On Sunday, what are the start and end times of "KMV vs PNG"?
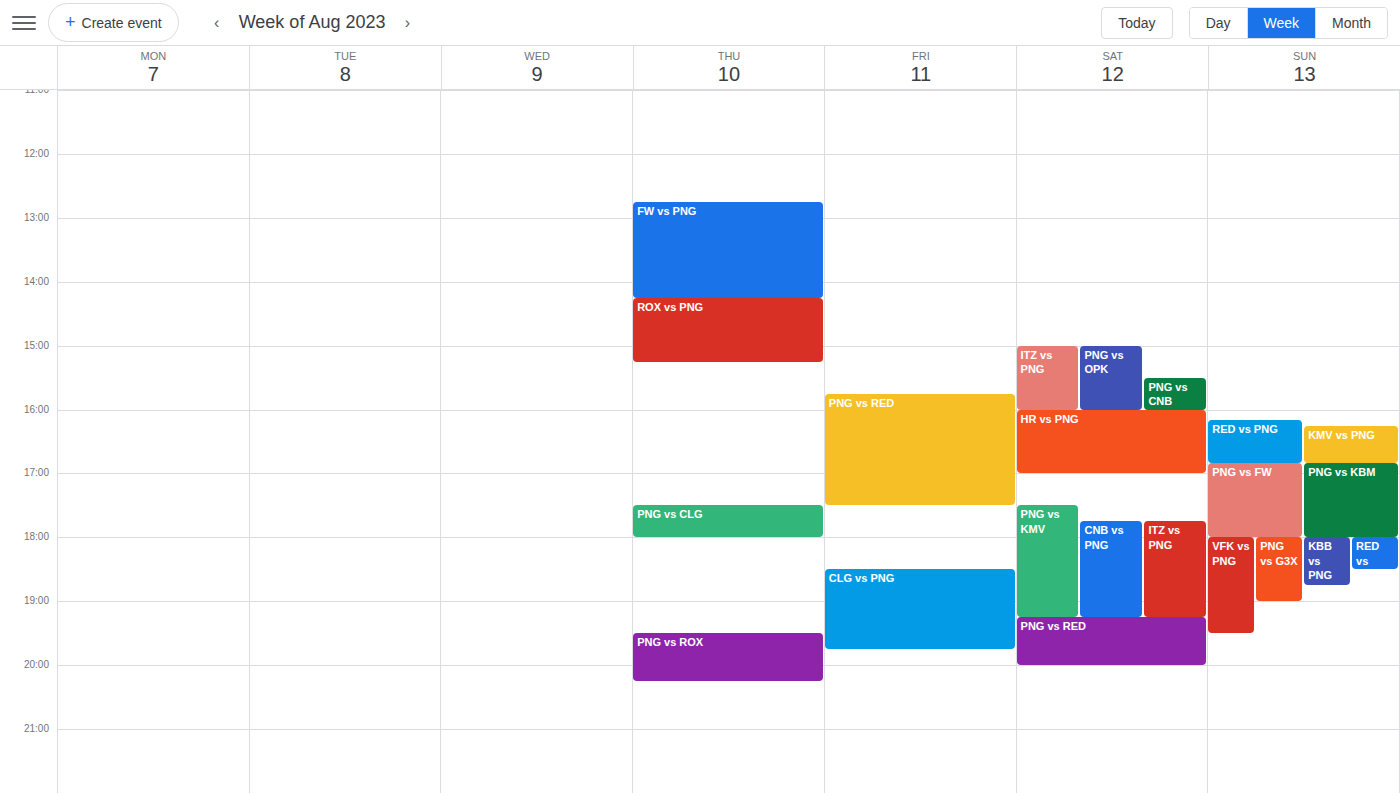
4:15 PM to 4:50 PM